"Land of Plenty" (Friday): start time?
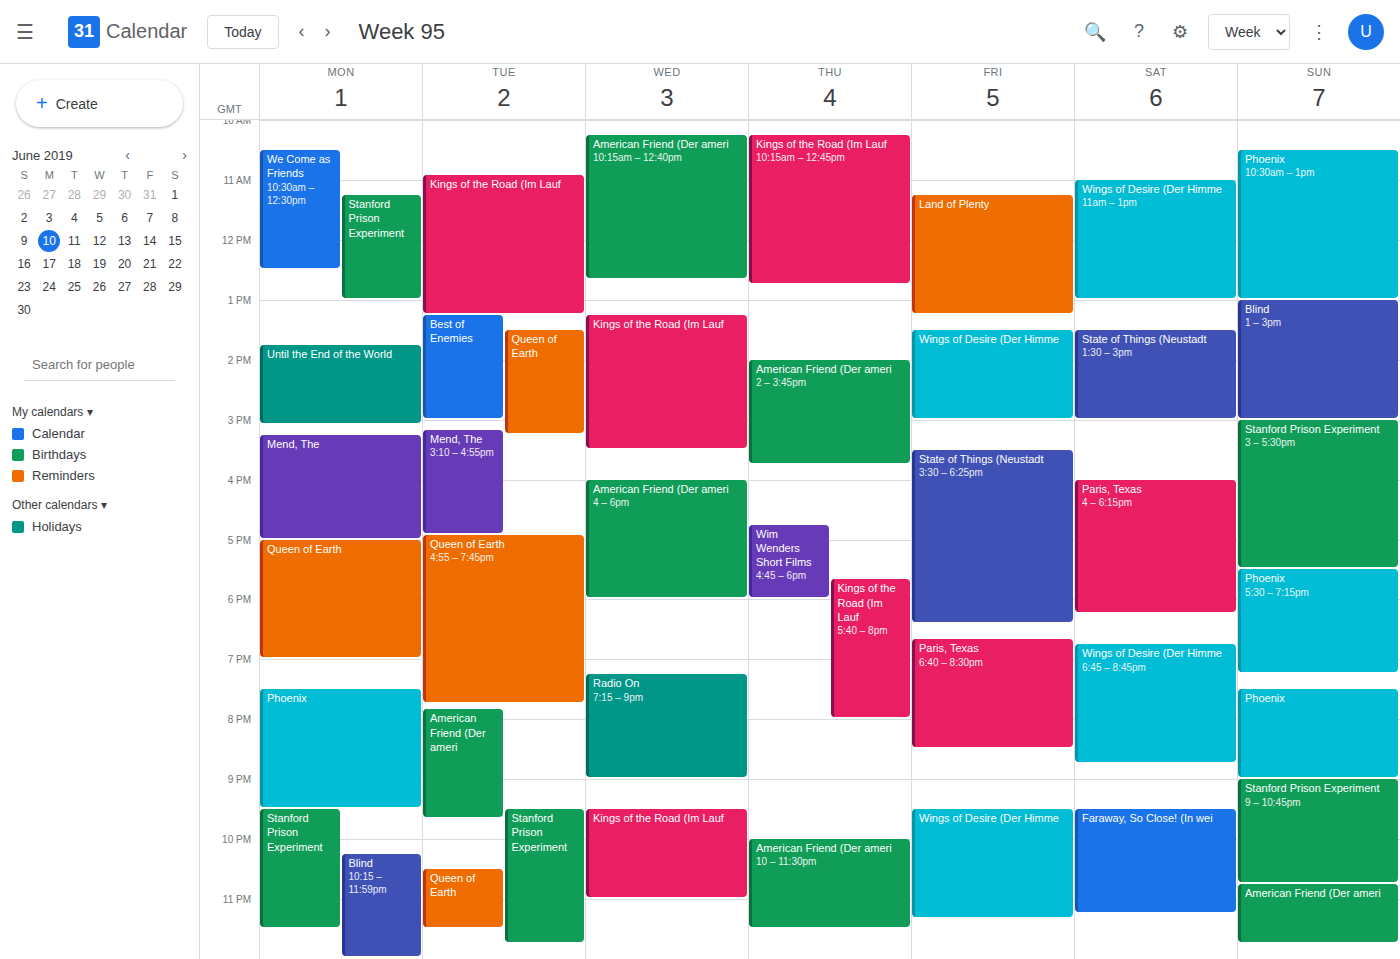
11:15 AM